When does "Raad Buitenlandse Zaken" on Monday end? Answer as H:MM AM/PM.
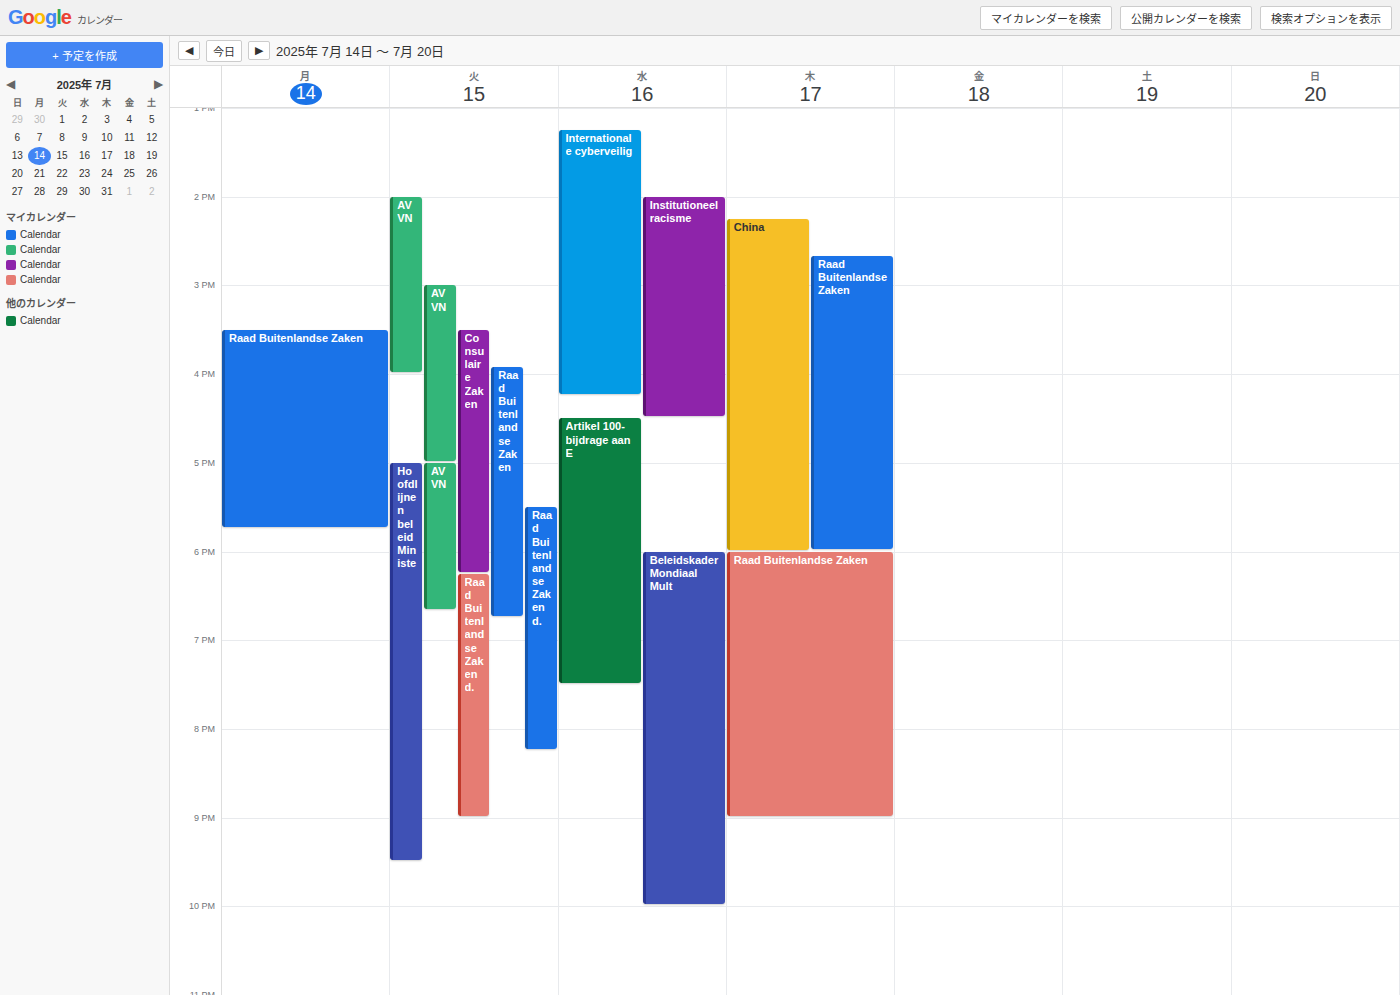
5:45 PM